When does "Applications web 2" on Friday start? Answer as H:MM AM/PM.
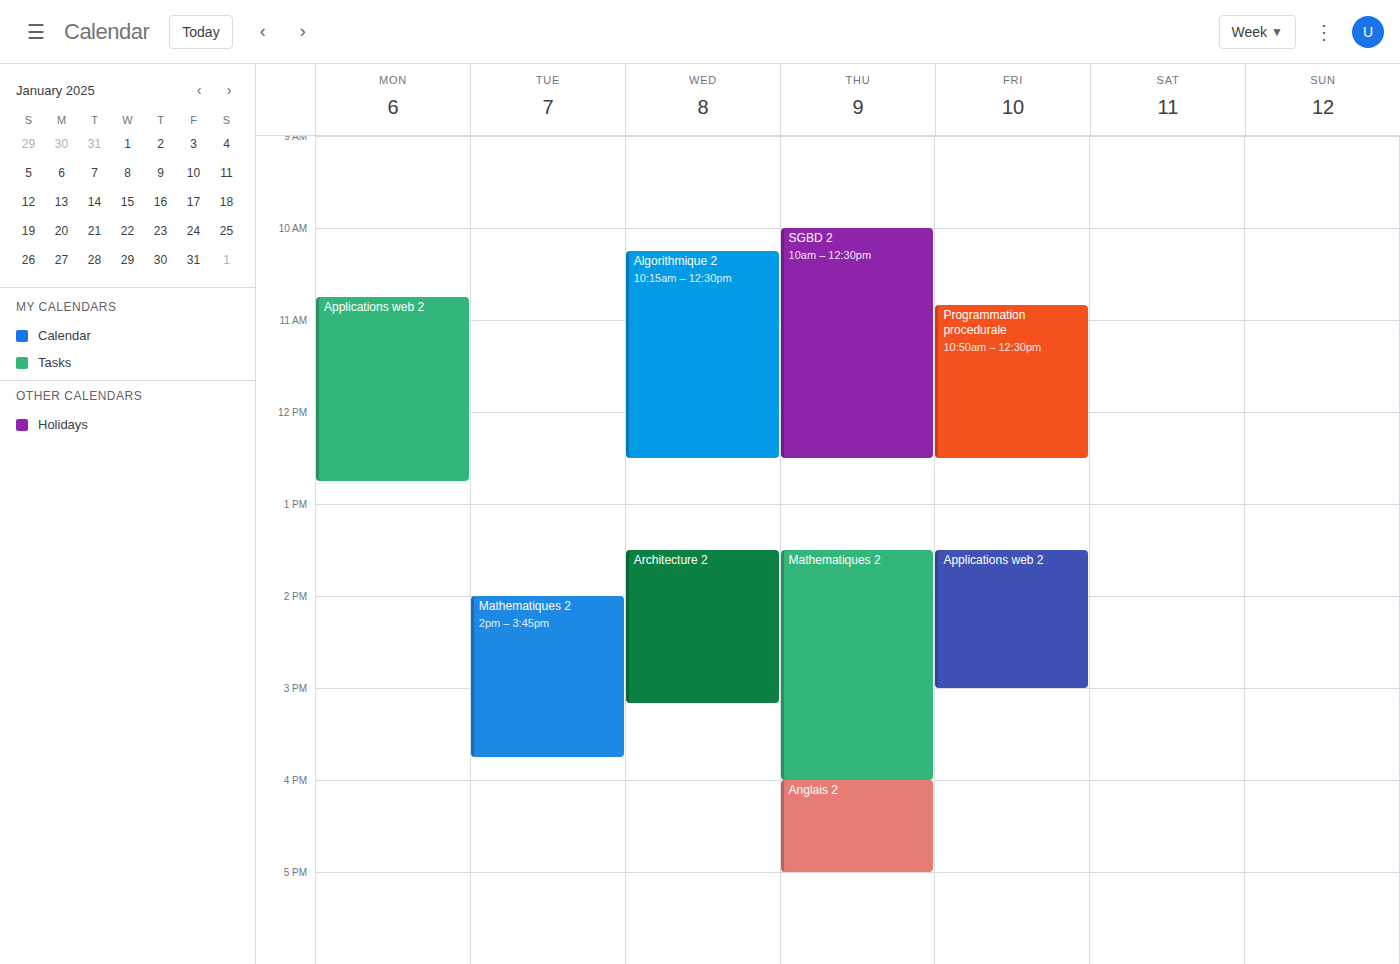
1:30 PM